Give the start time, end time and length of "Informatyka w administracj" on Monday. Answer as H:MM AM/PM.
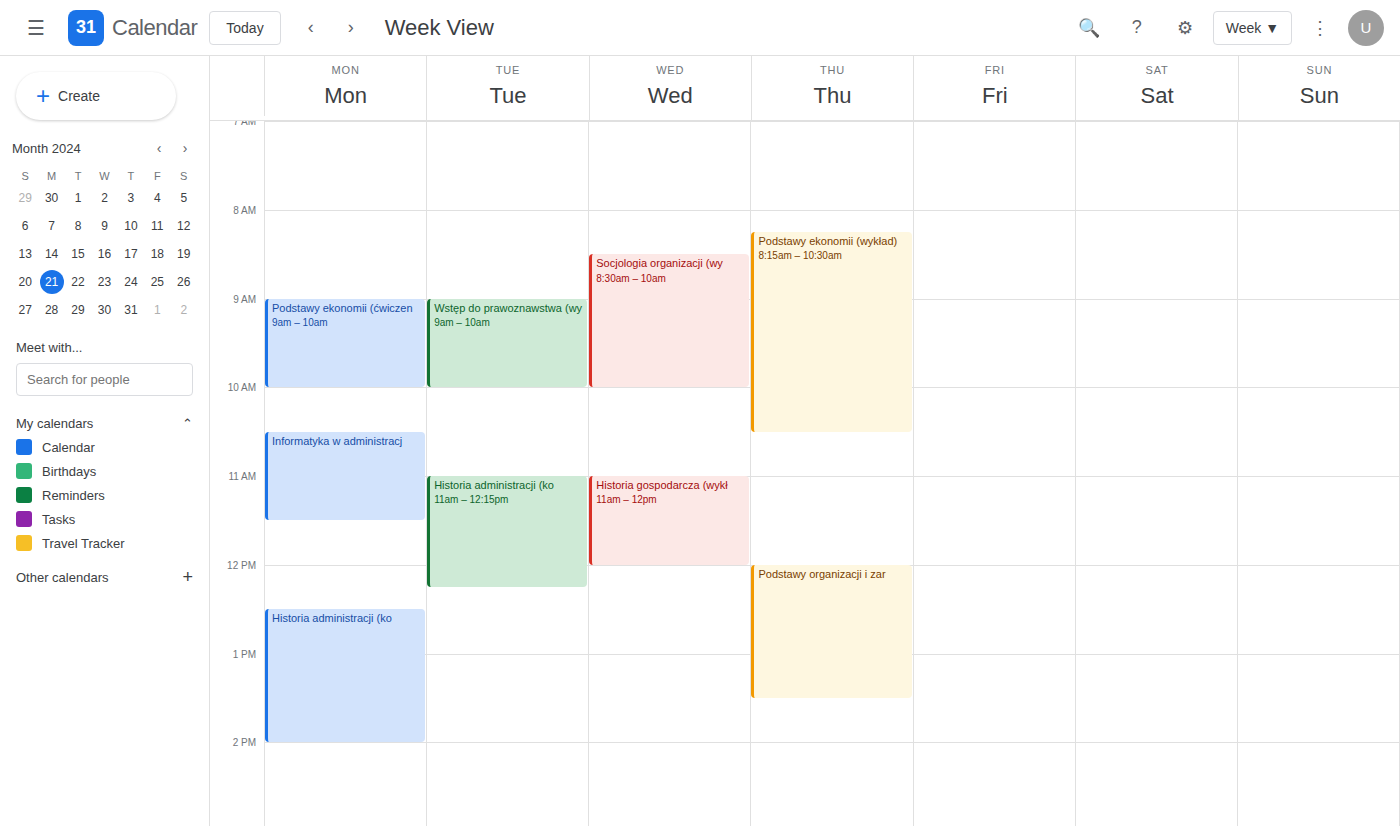
10:30 AM to 11:30 AM, 1 hour